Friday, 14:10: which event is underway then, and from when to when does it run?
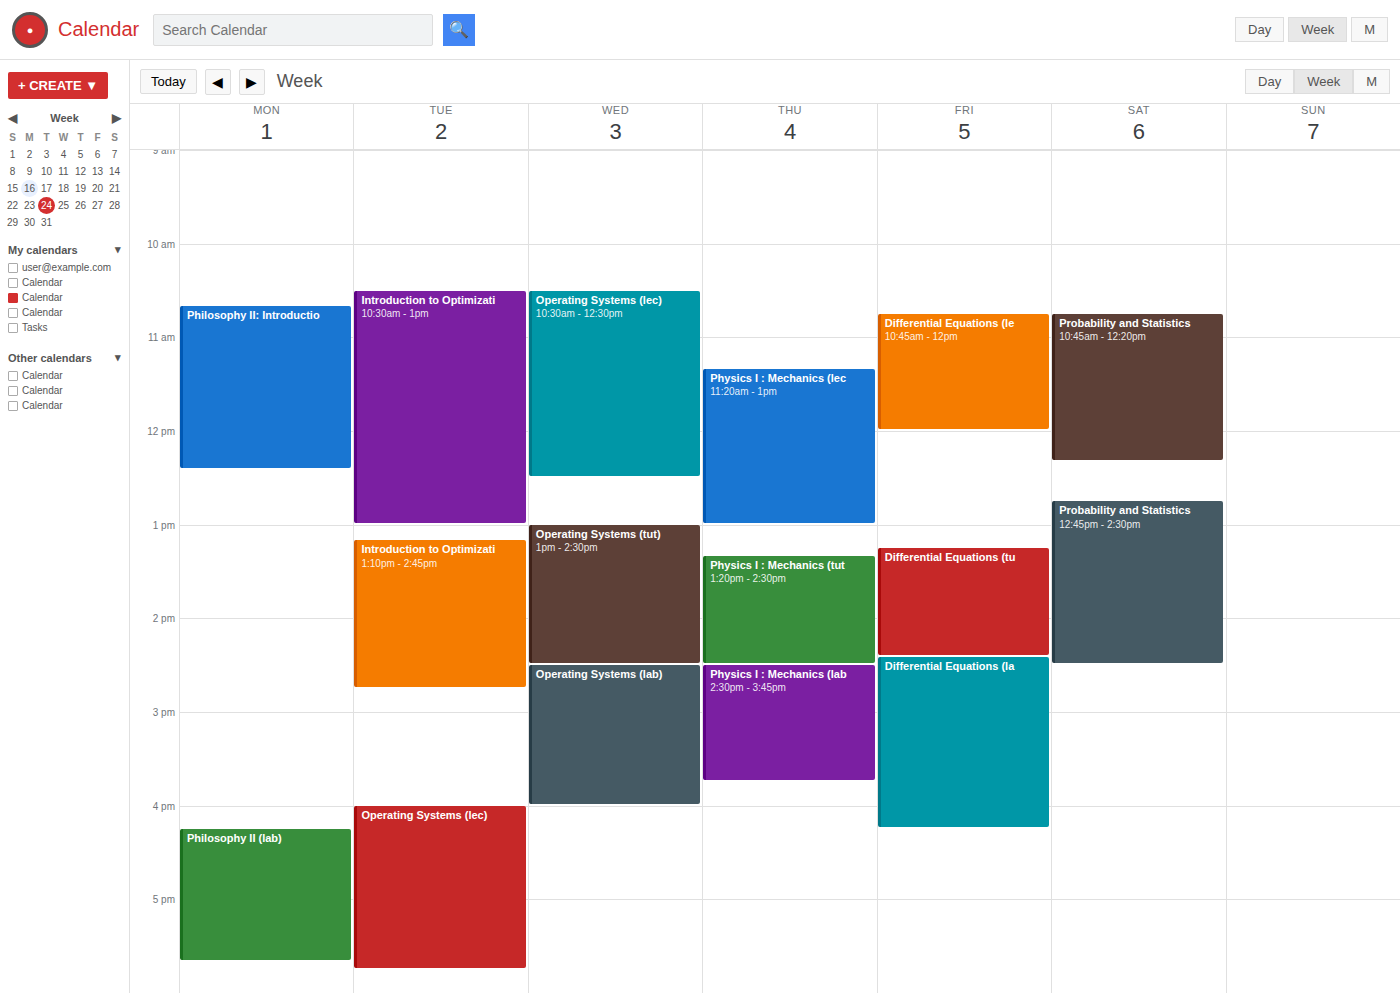
"Differential Equations (tu", 13:15 to 14:25